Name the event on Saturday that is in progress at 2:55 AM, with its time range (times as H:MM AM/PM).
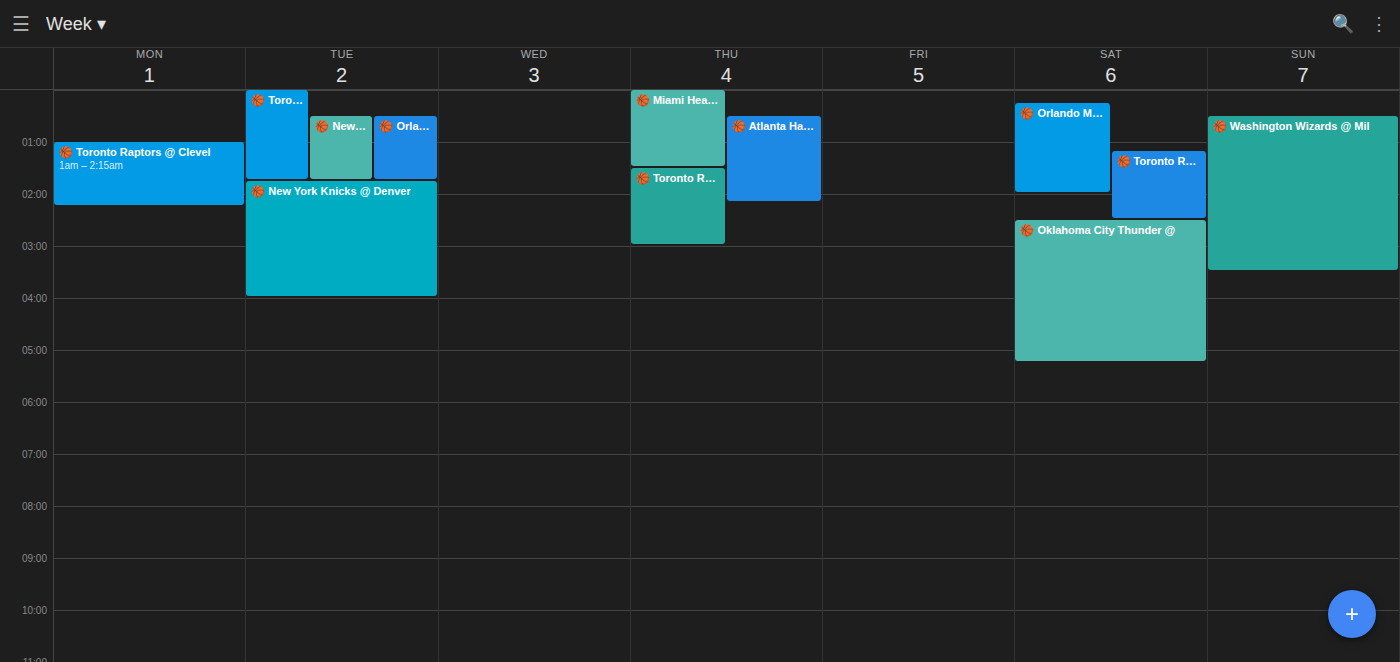
"🏀 Oklahoma City Thunder @", 2:30 AM to 5:15 AM